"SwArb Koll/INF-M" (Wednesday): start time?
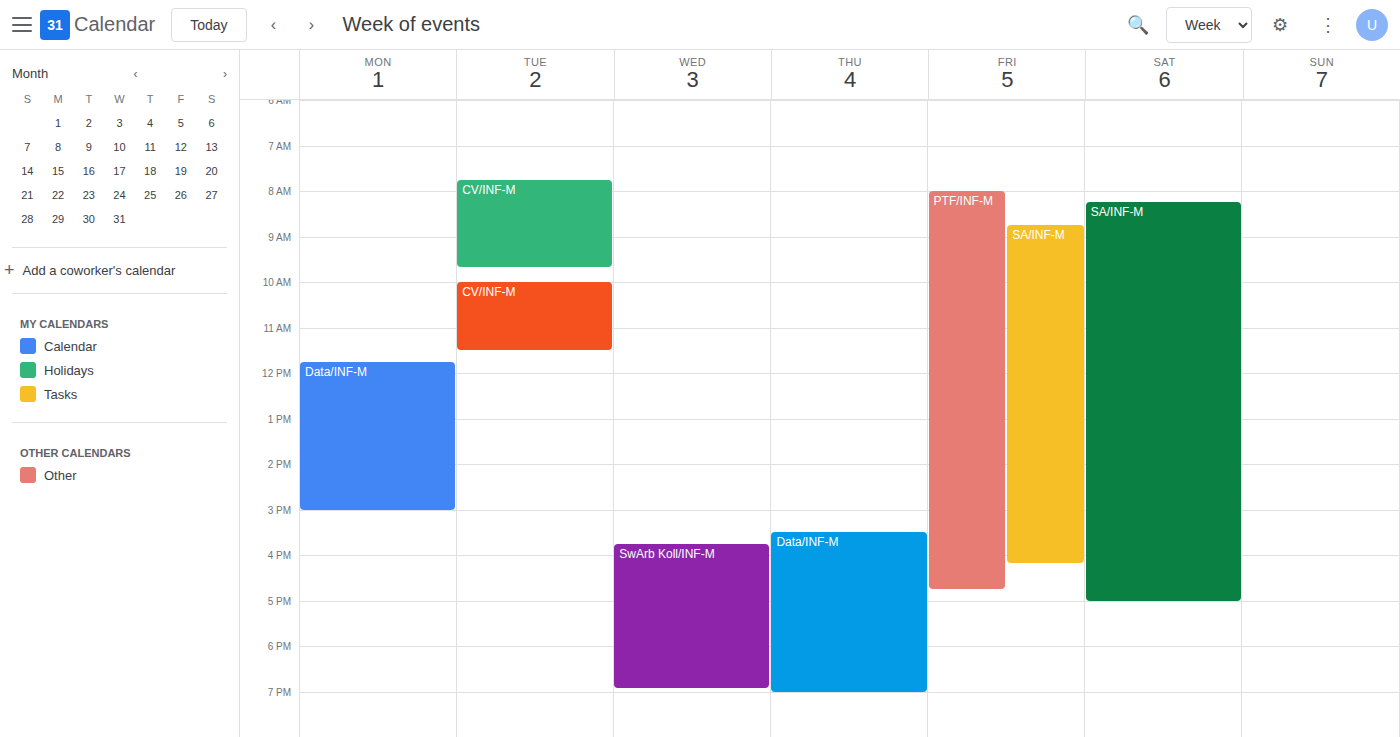
3:45 PM